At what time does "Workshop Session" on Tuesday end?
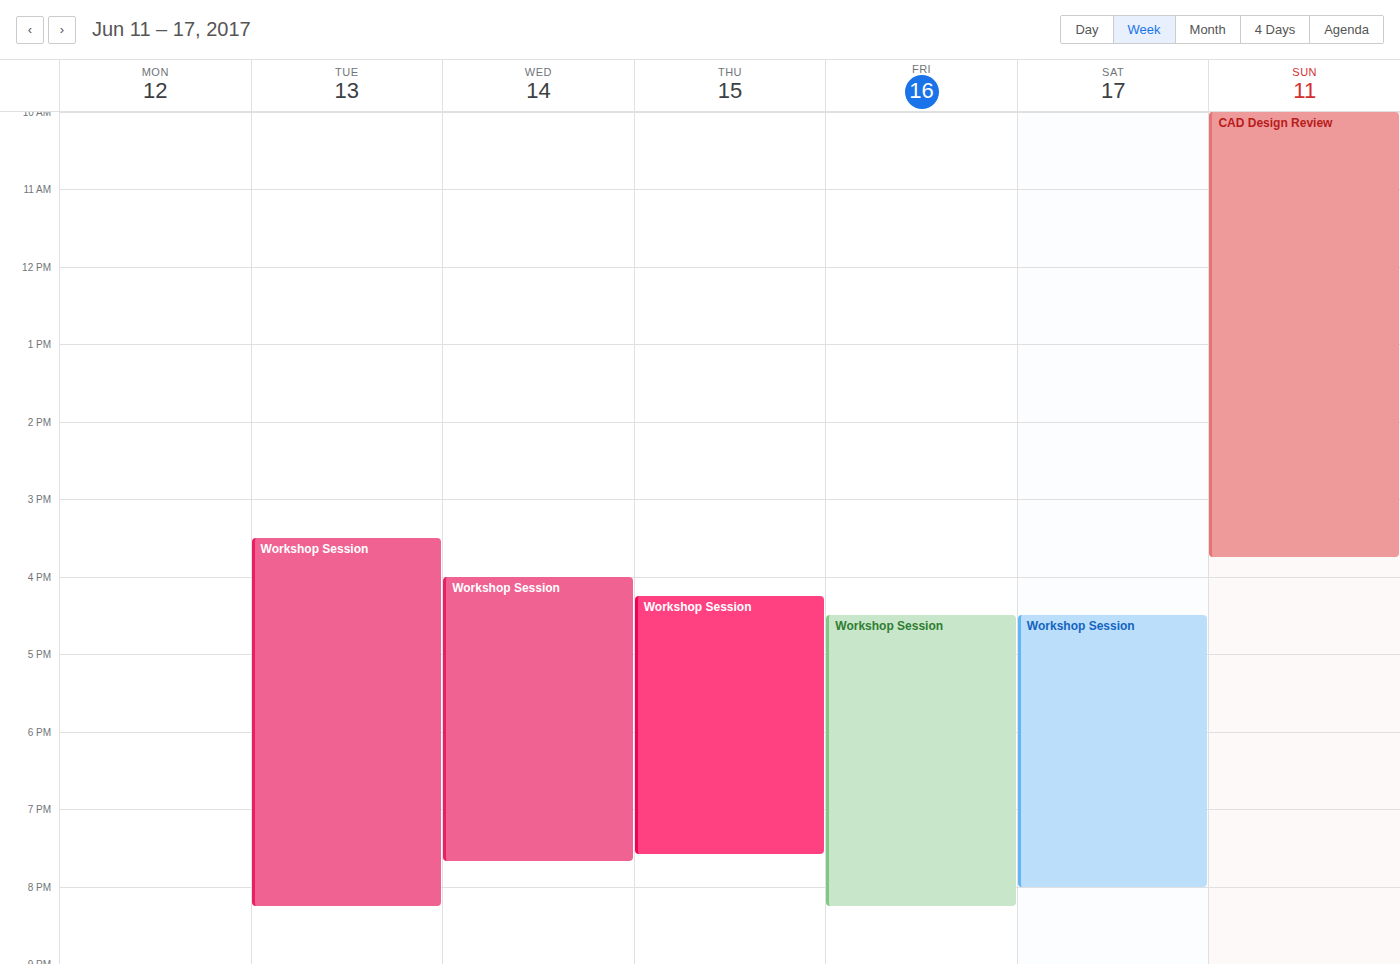
8:15 PM